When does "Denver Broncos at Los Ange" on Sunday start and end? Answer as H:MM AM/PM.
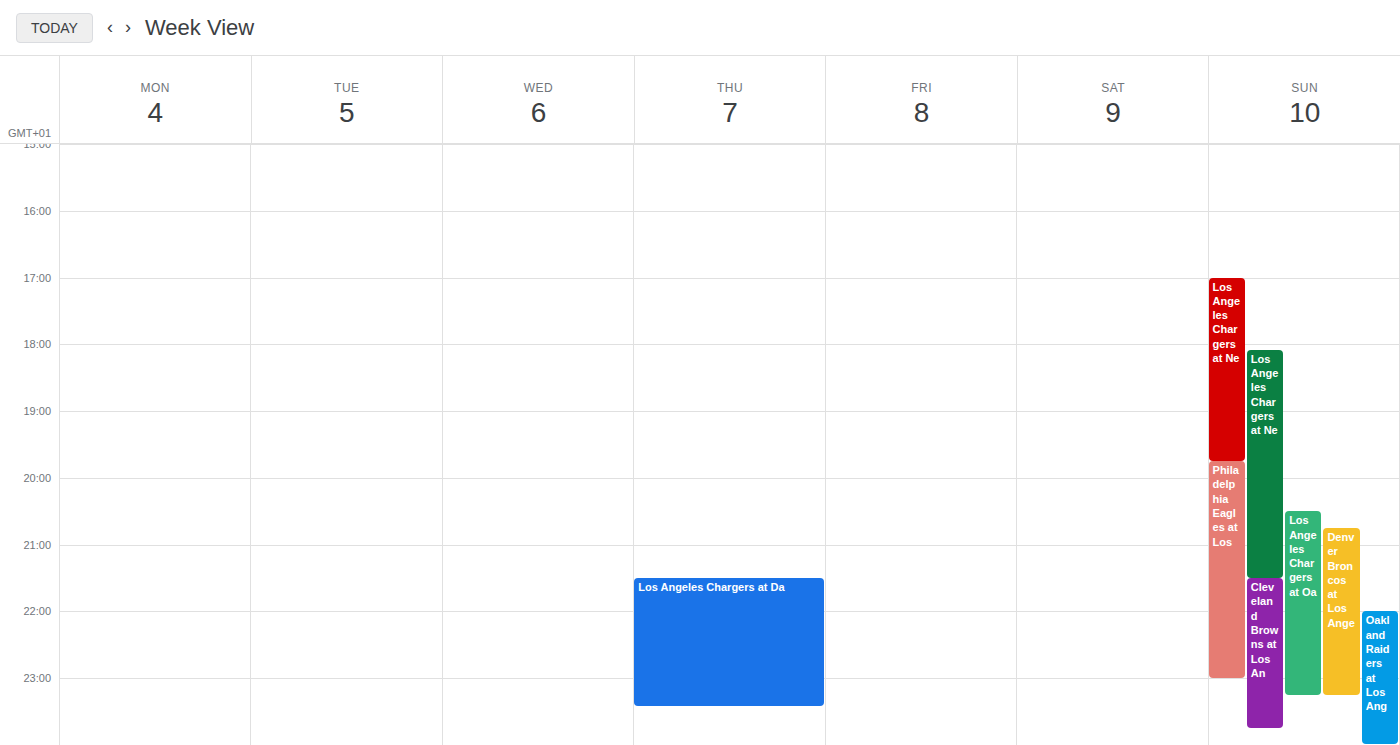
8:45 PM to 11:15 PM